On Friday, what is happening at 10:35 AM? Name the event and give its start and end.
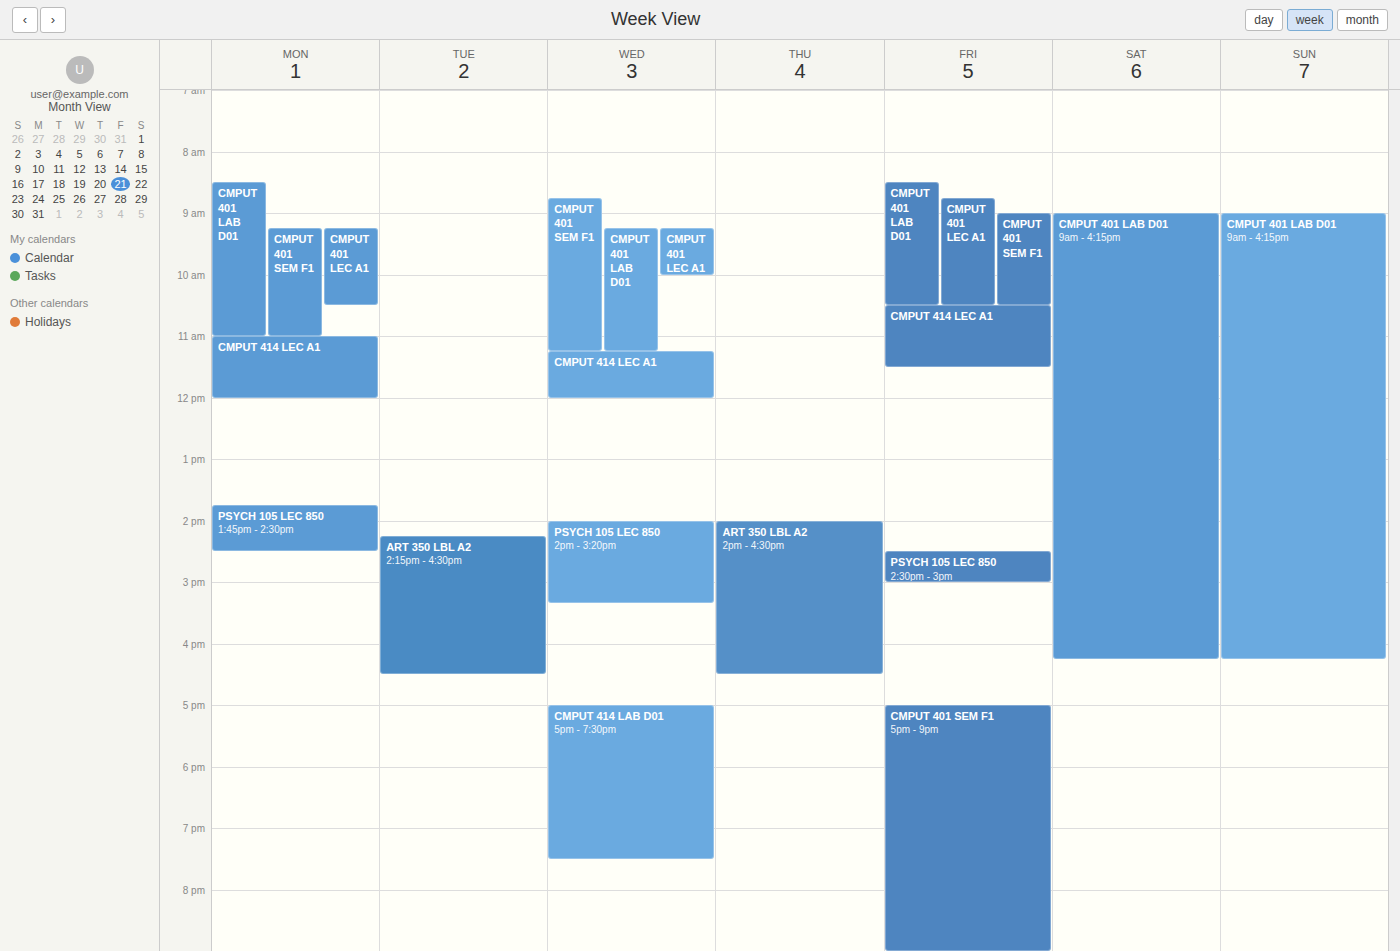
"CMPUT 414 LEC A1", 10:30 AM to 11:30 AM